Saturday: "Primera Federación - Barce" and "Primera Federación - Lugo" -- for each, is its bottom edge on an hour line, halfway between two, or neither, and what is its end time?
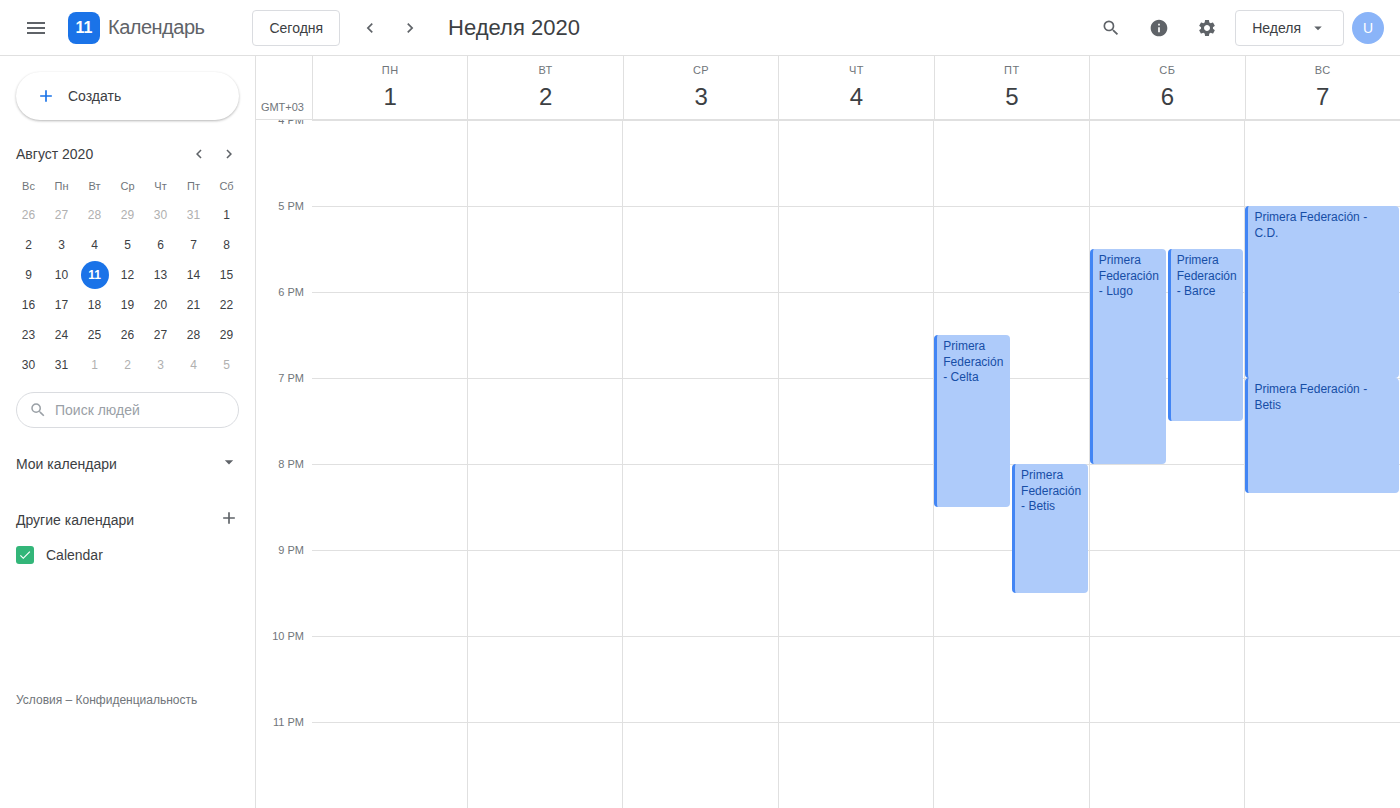
"Primera Federación - Barce": 7:30 PM, halfway between the 7 PM and 8 PM lines. "Primera Federación - Lugo": 8:00 PM, exactly on the 8 PM line.